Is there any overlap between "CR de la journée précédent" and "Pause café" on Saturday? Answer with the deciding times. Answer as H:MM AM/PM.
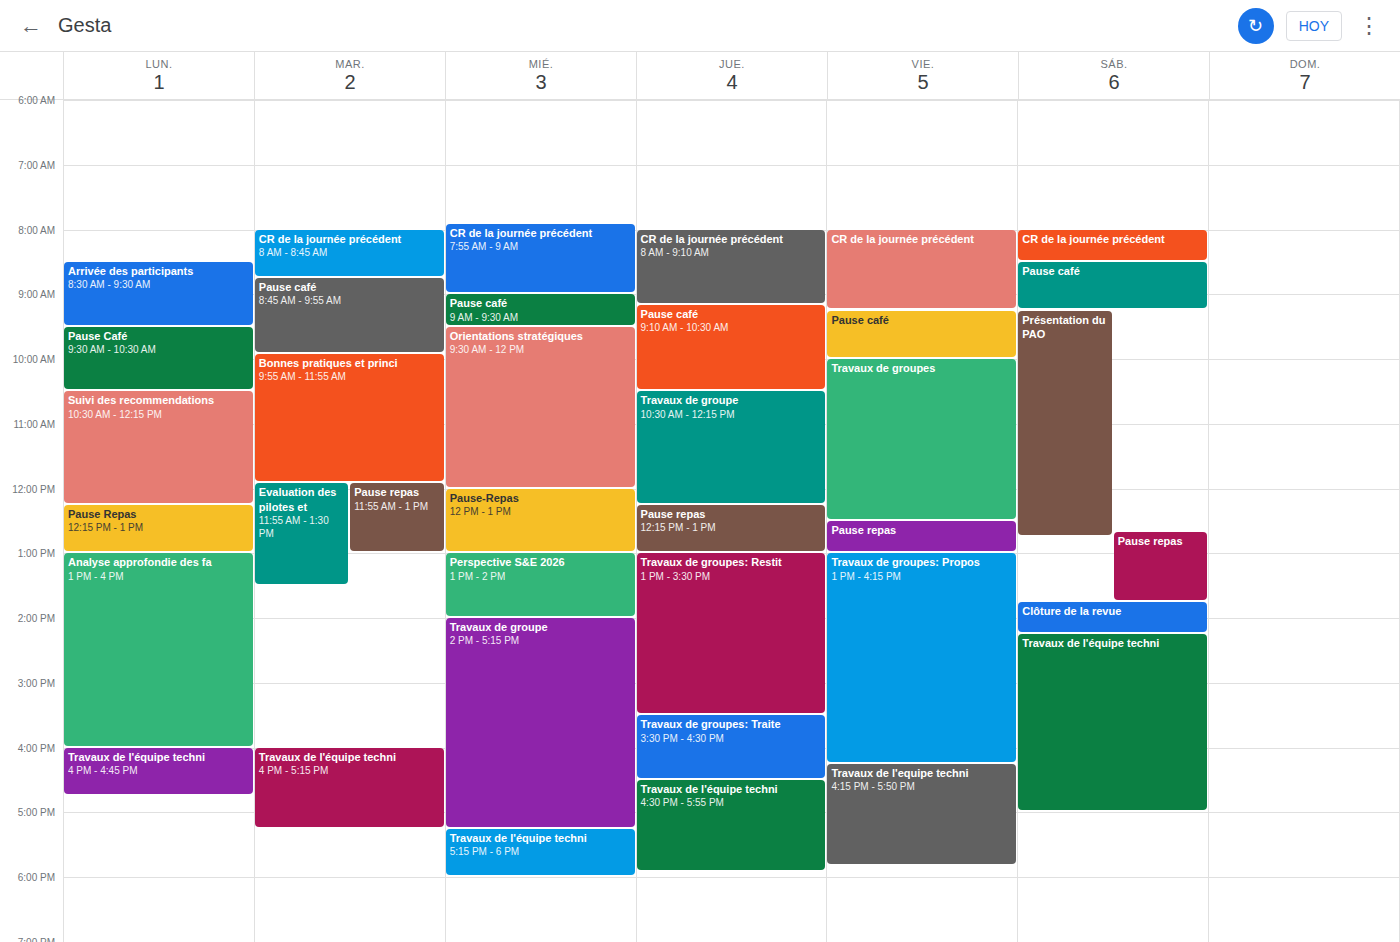
"CR de la journée précédent" ends at 8:30 AM, exactly when "Pause café" starts -- they touch but do not overlap.